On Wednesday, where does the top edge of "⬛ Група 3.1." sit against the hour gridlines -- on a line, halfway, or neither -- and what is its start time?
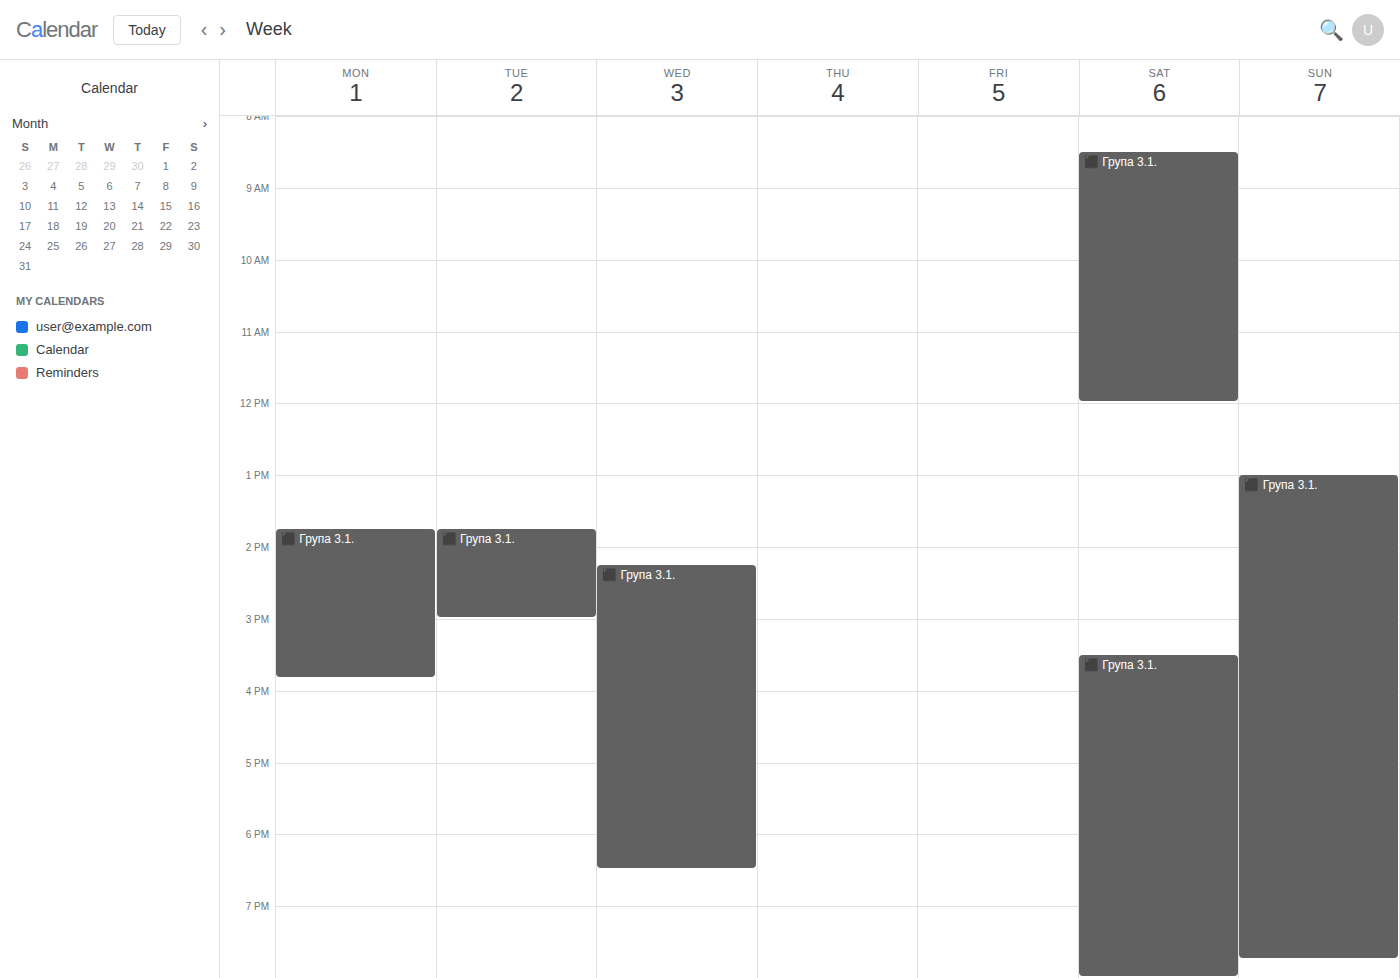
2:15 PM -- neither: a quarter of the way from the 2 PM line to the 3 PM line.